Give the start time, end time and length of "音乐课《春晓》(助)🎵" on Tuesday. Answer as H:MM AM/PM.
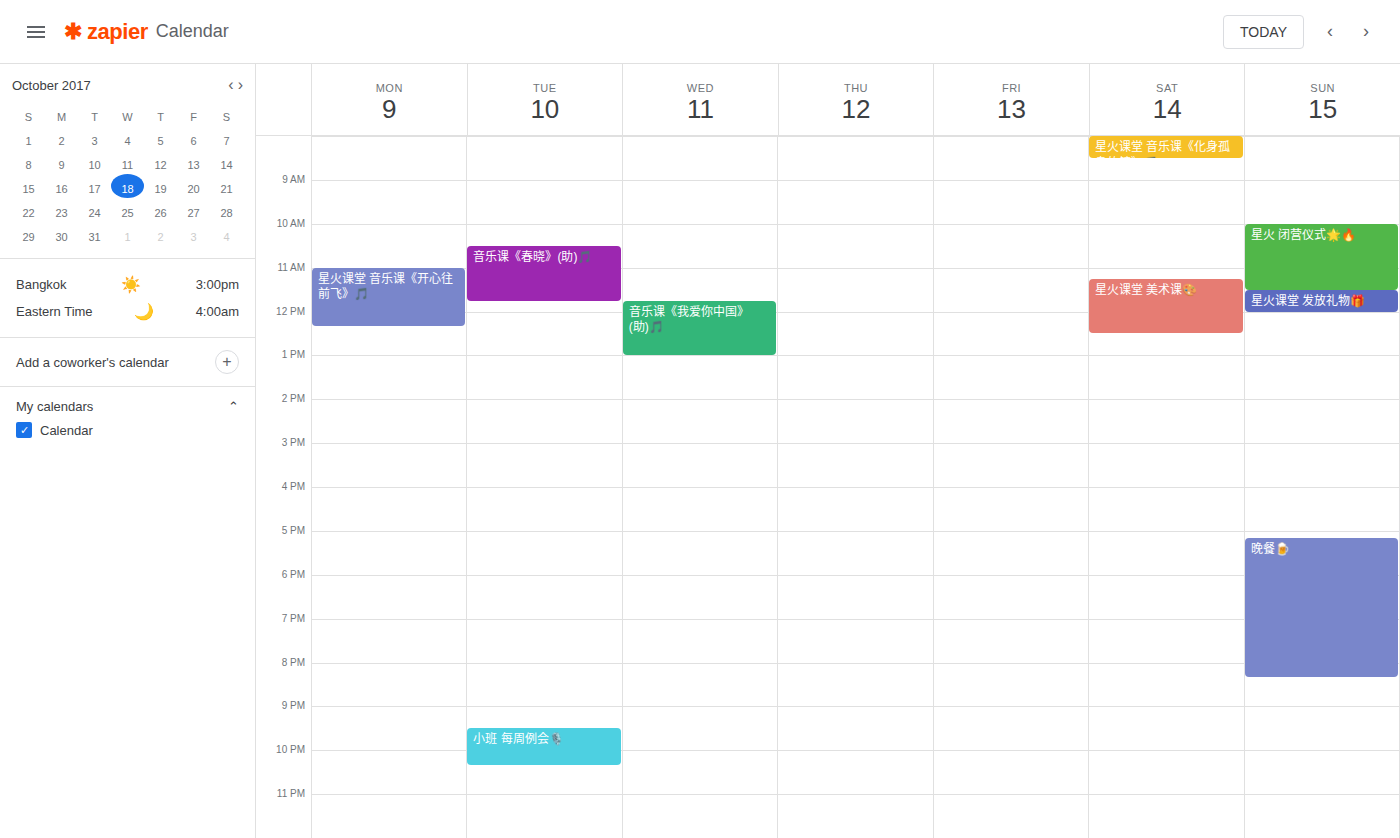
10:30 AM to 11:45 AM, 1 hour 15 minutes